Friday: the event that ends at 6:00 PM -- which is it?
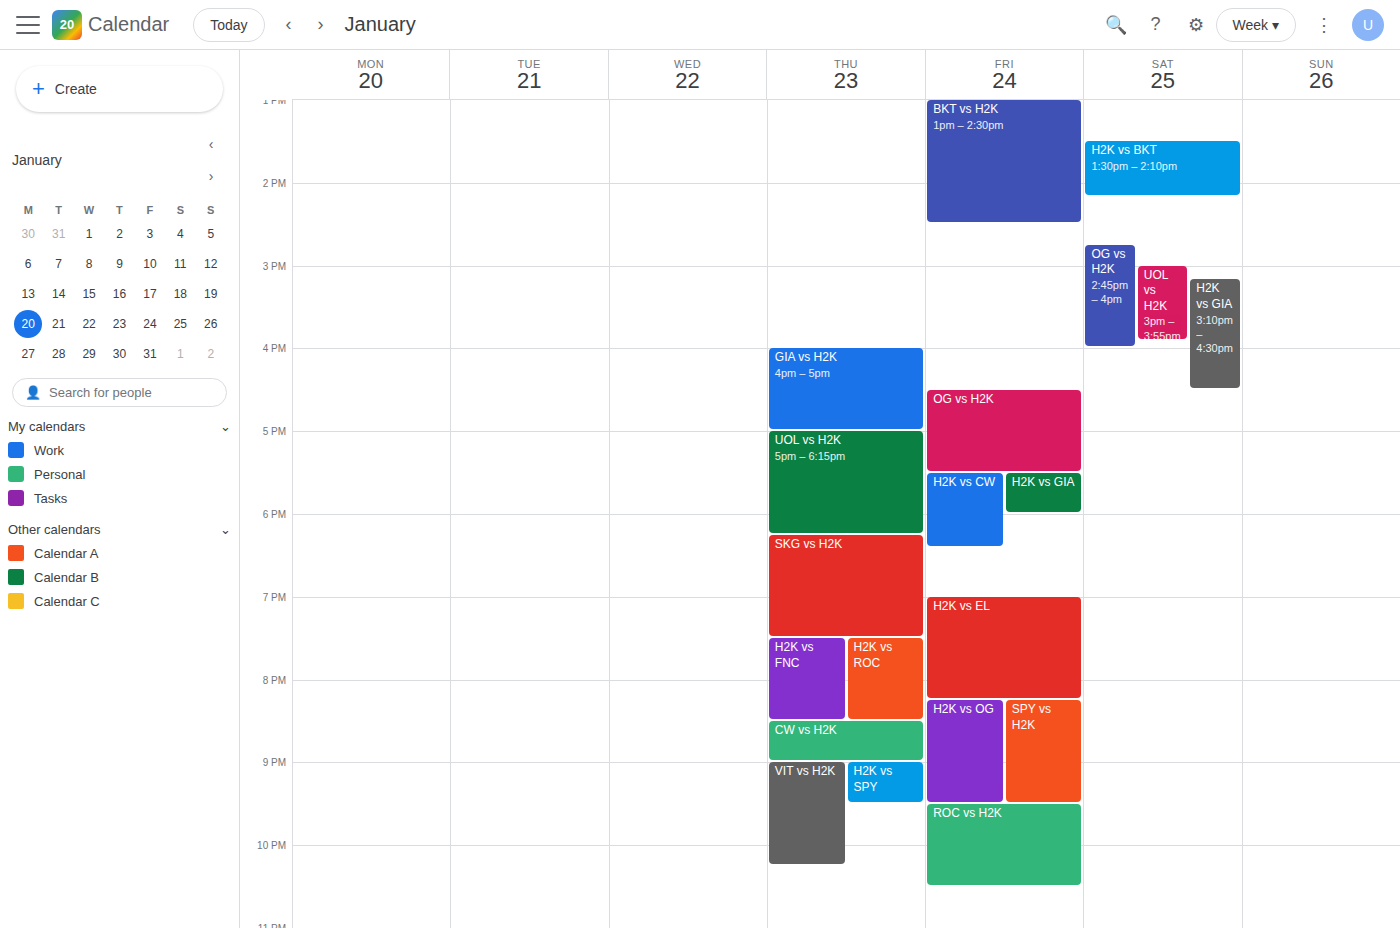
"H2K vs GIA"